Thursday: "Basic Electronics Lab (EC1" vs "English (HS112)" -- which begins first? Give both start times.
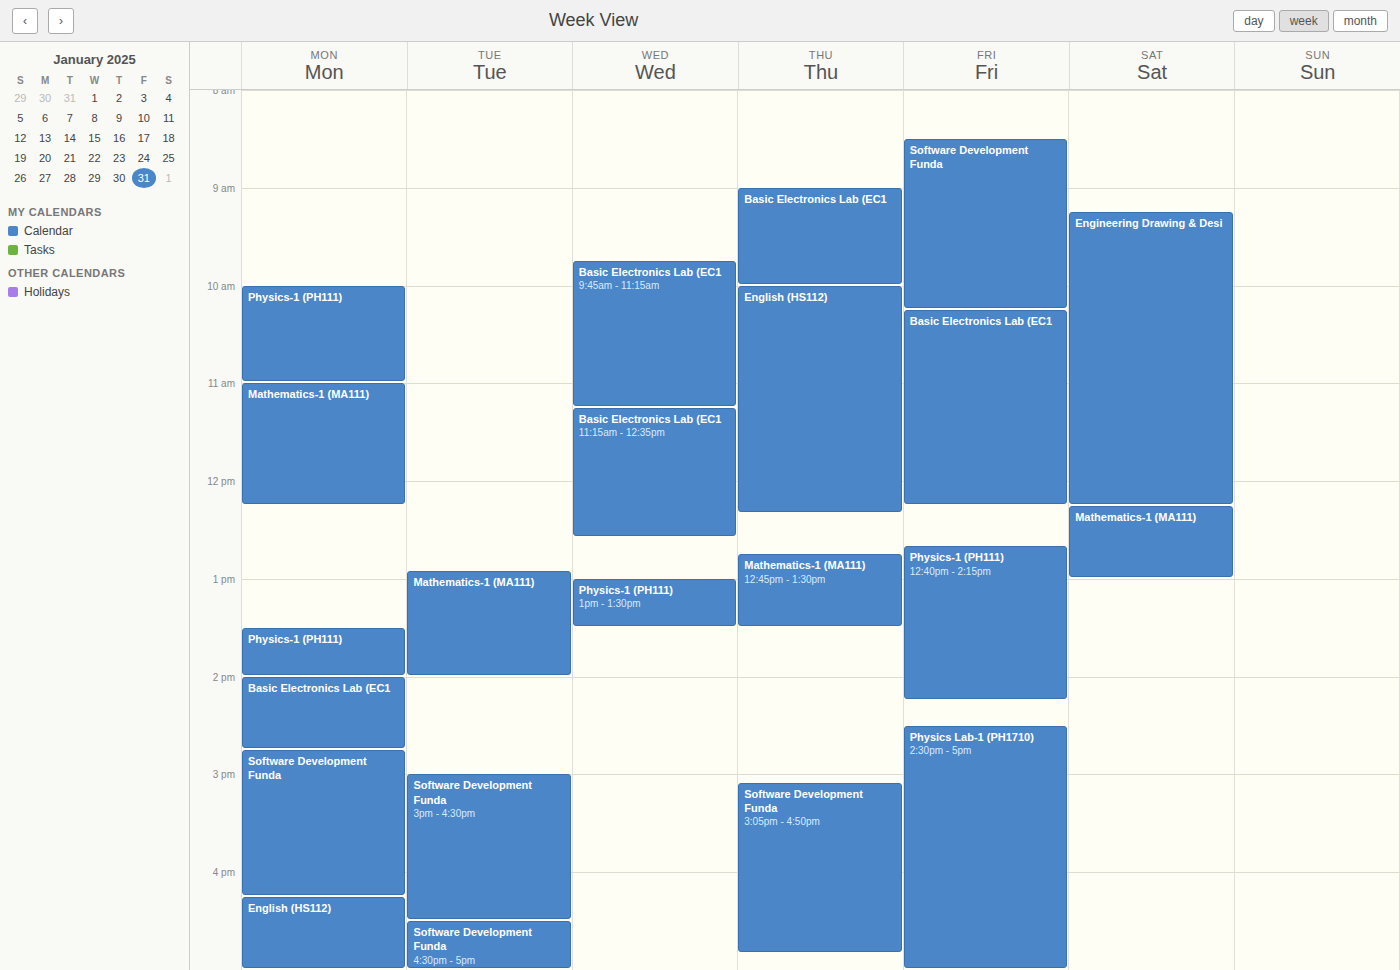
"Basic Electronics Lab (EC1" 09:00; "English (HS112)" 10:00.